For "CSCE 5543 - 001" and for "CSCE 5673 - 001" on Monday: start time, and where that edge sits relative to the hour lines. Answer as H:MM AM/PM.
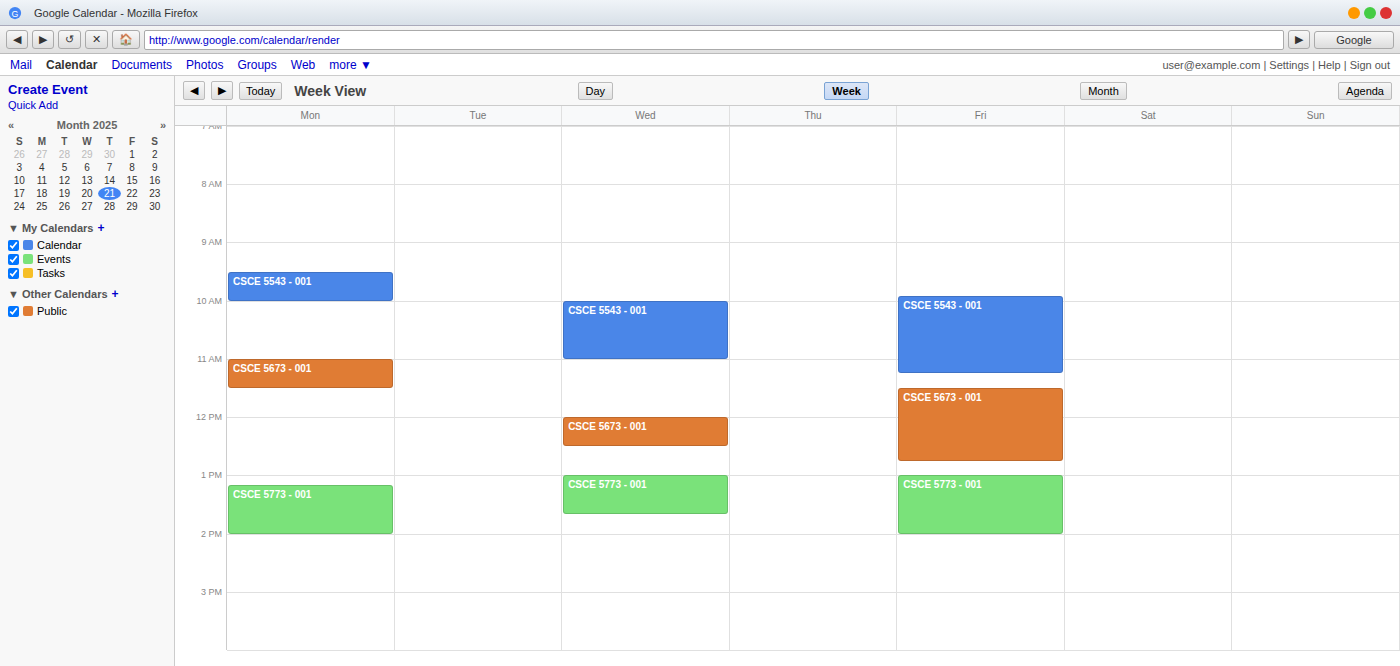
"CSCE 5543 - 001": 9:30 AM, halfway between the 9 AM and 10 AM lines. "CSCE 5673 - 001": 11:00 AM, exactly on the 11 AM line.